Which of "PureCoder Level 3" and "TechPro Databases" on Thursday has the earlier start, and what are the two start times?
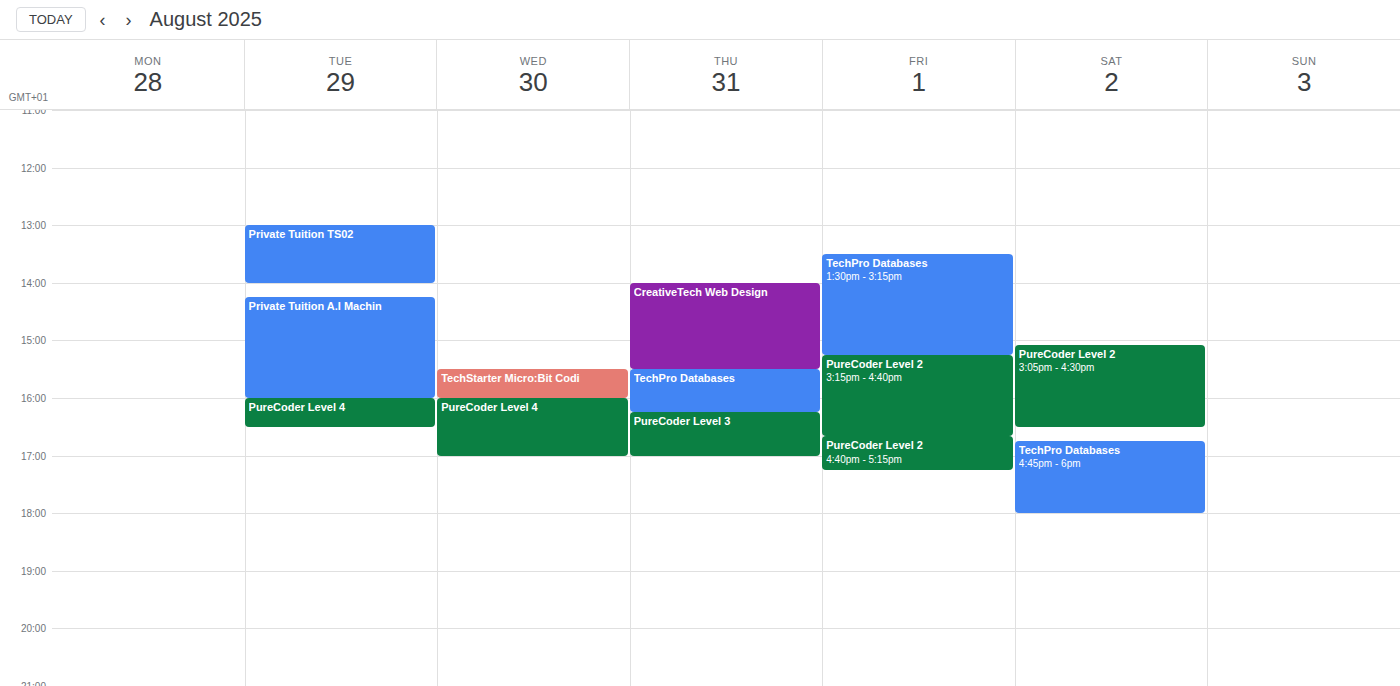
"TechPro Databases" 3:30 PM; "PureCoder Level 3" 4:15 PM.